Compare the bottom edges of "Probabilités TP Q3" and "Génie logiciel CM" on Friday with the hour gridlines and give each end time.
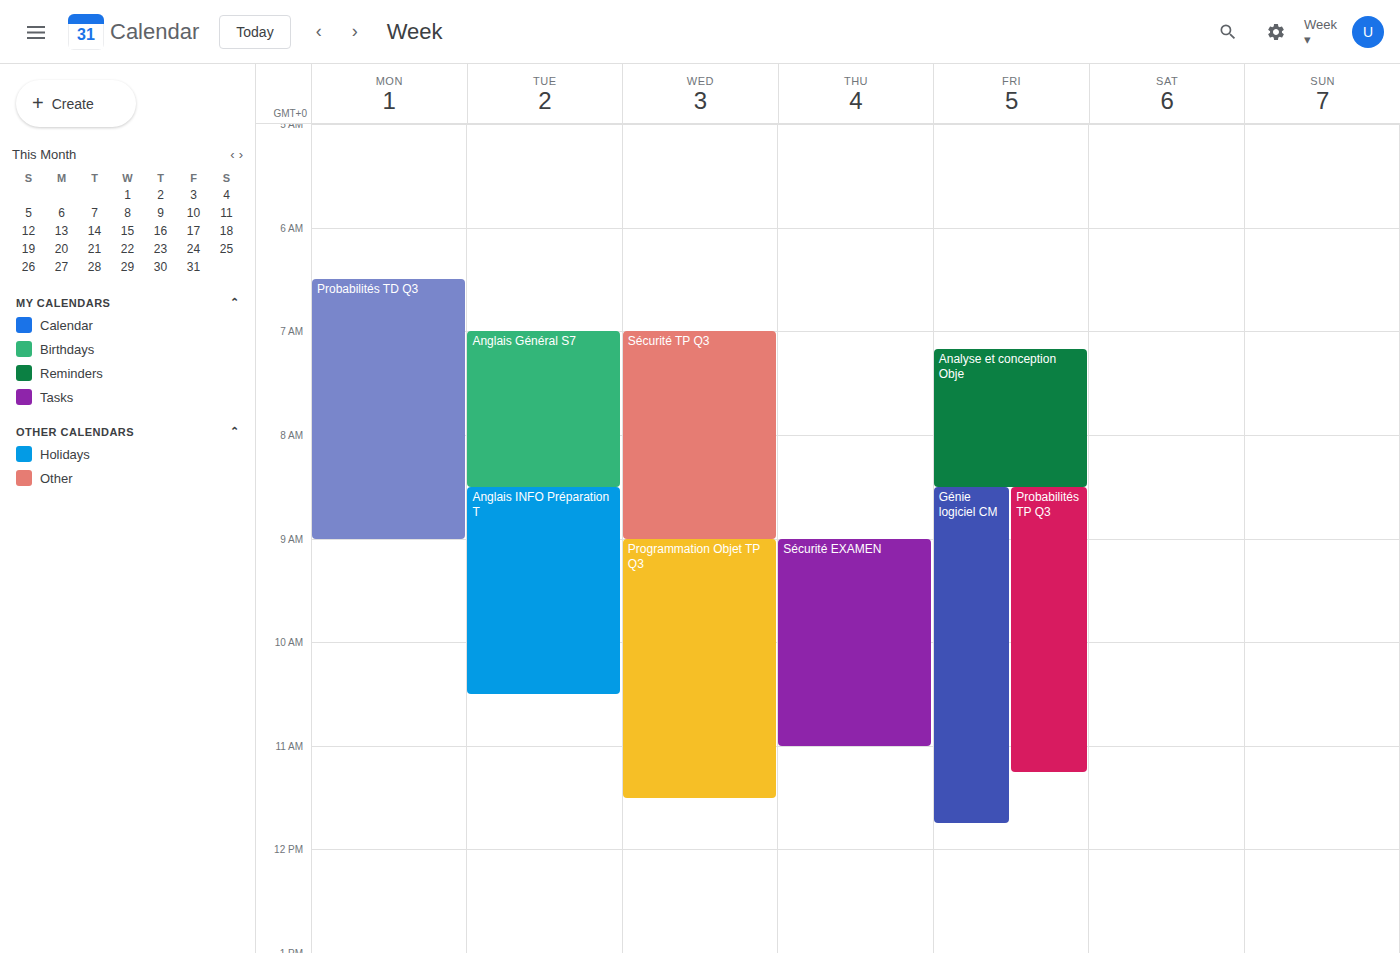
"Probabilités TP Q3": 11:15 AM, neither: a quarter of the way from the 11 AM line to the 12 PM line. "Génie logiciel CM": 11:45 AM, neither: three quarters of the way from the 11 AM line to the 12 PM line.